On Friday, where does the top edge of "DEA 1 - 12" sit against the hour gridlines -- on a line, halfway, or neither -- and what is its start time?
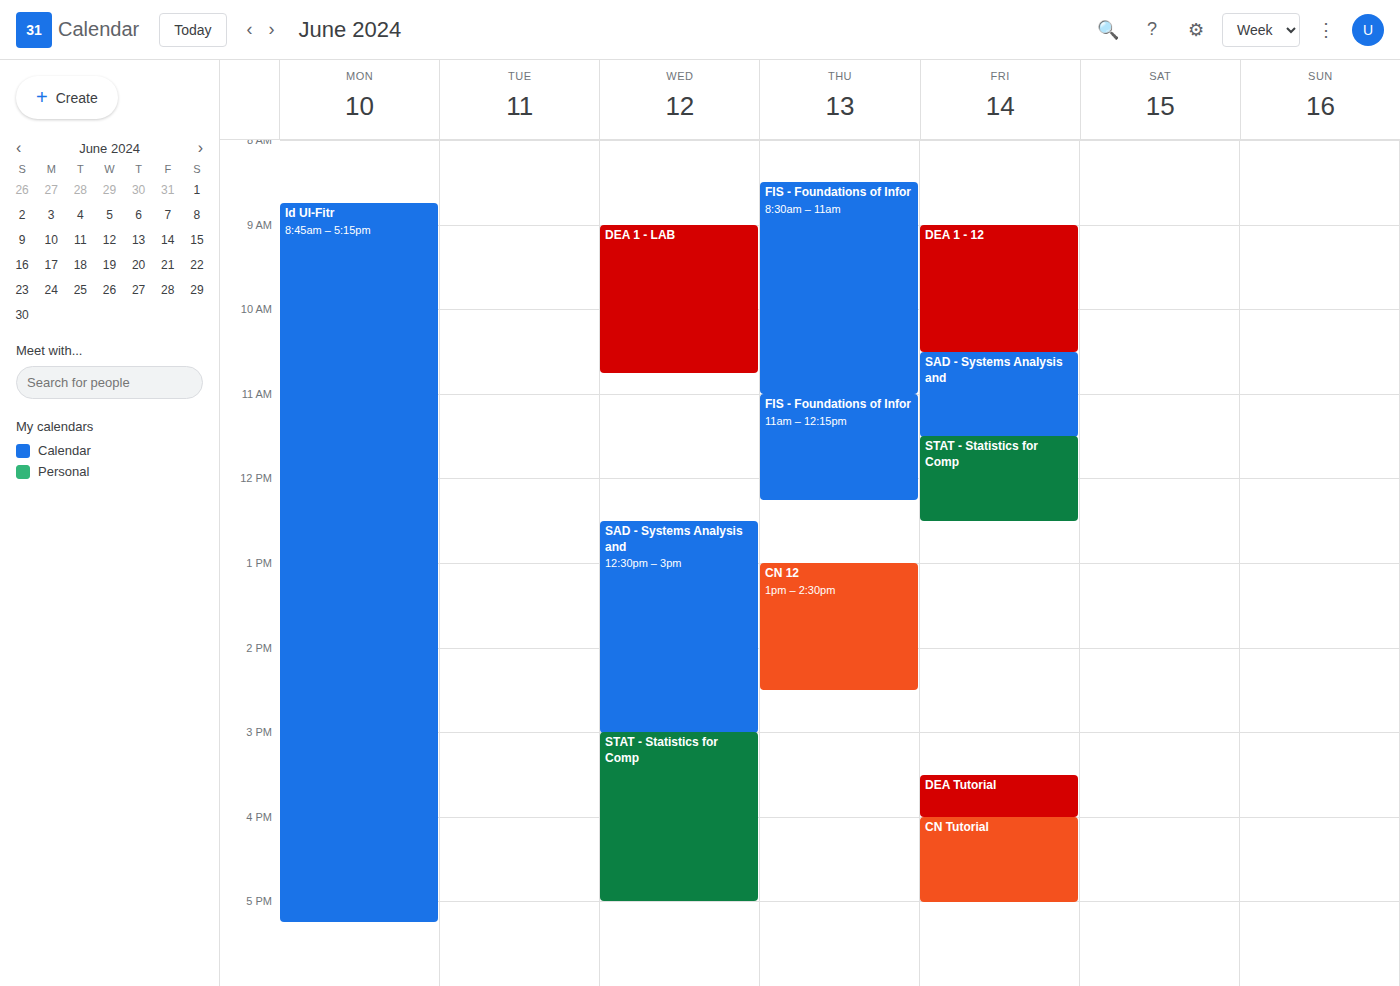
9:00 AM -- exactly on the 9 AM line.